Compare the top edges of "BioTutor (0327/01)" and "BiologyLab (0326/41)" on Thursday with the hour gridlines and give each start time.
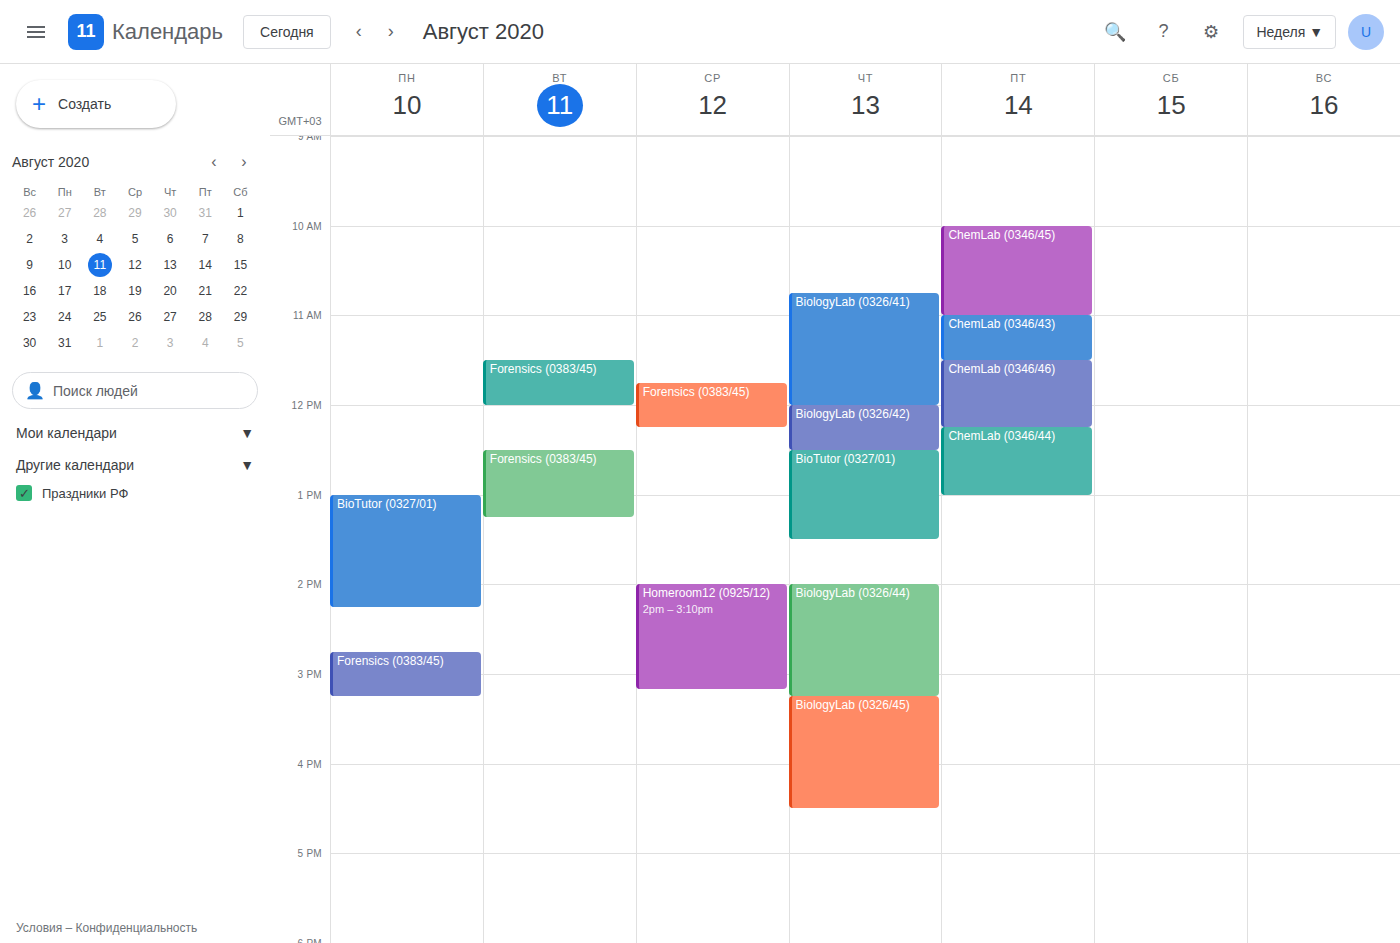
"BioTutor (0327/01)": 12:30 PM, halfway between the 12 PM and 1 PM lines. "BiologyLab (0326/41)": 10:45 AM, neither: three quarters of the way from the 10 AM line to the 11 AM line.